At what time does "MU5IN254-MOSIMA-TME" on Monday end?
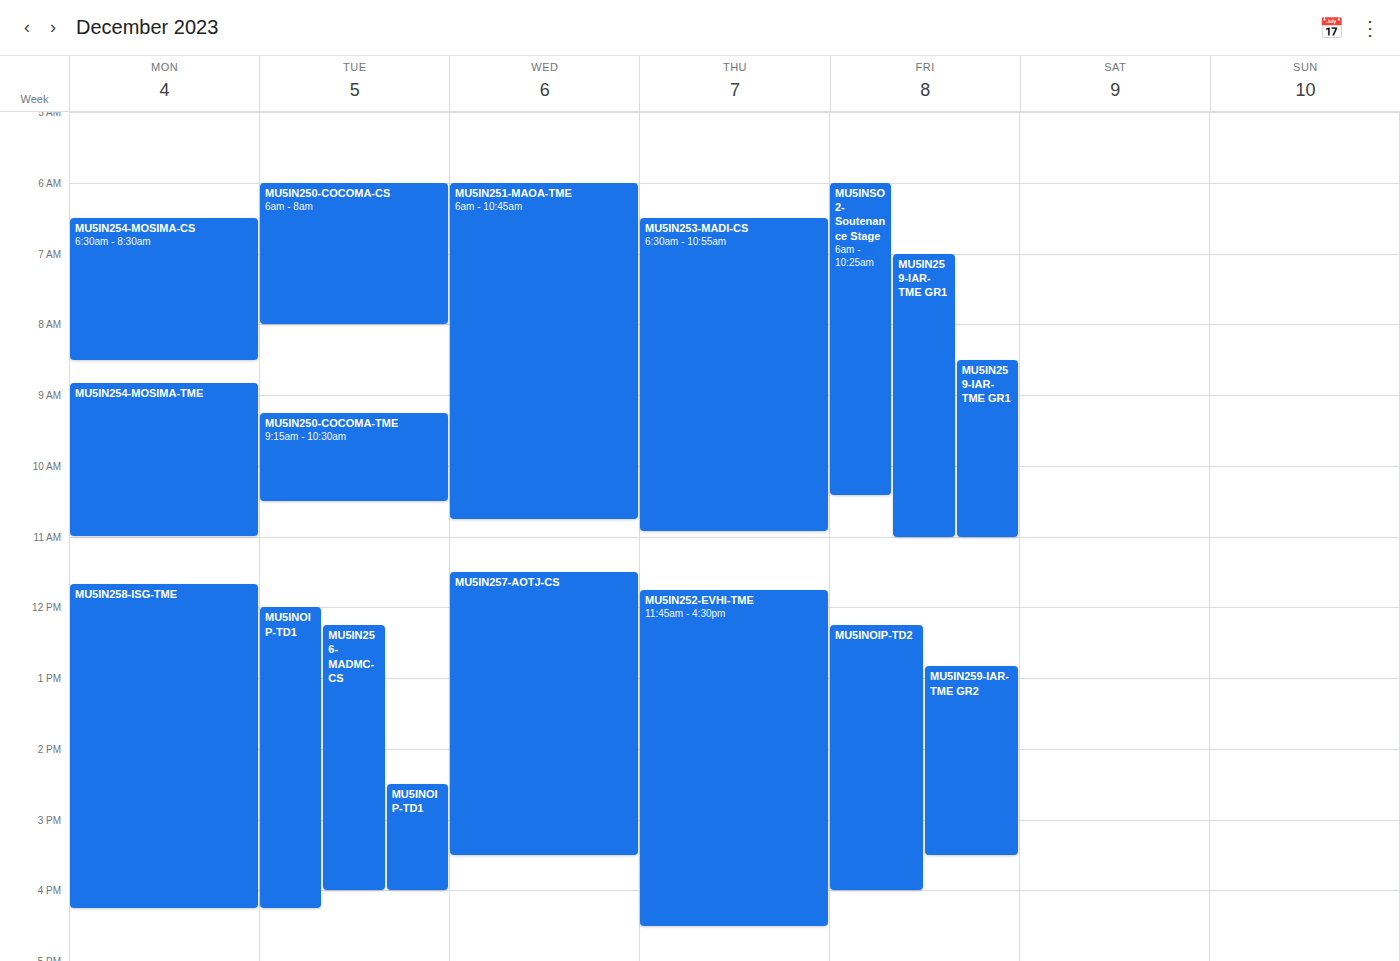
11:00